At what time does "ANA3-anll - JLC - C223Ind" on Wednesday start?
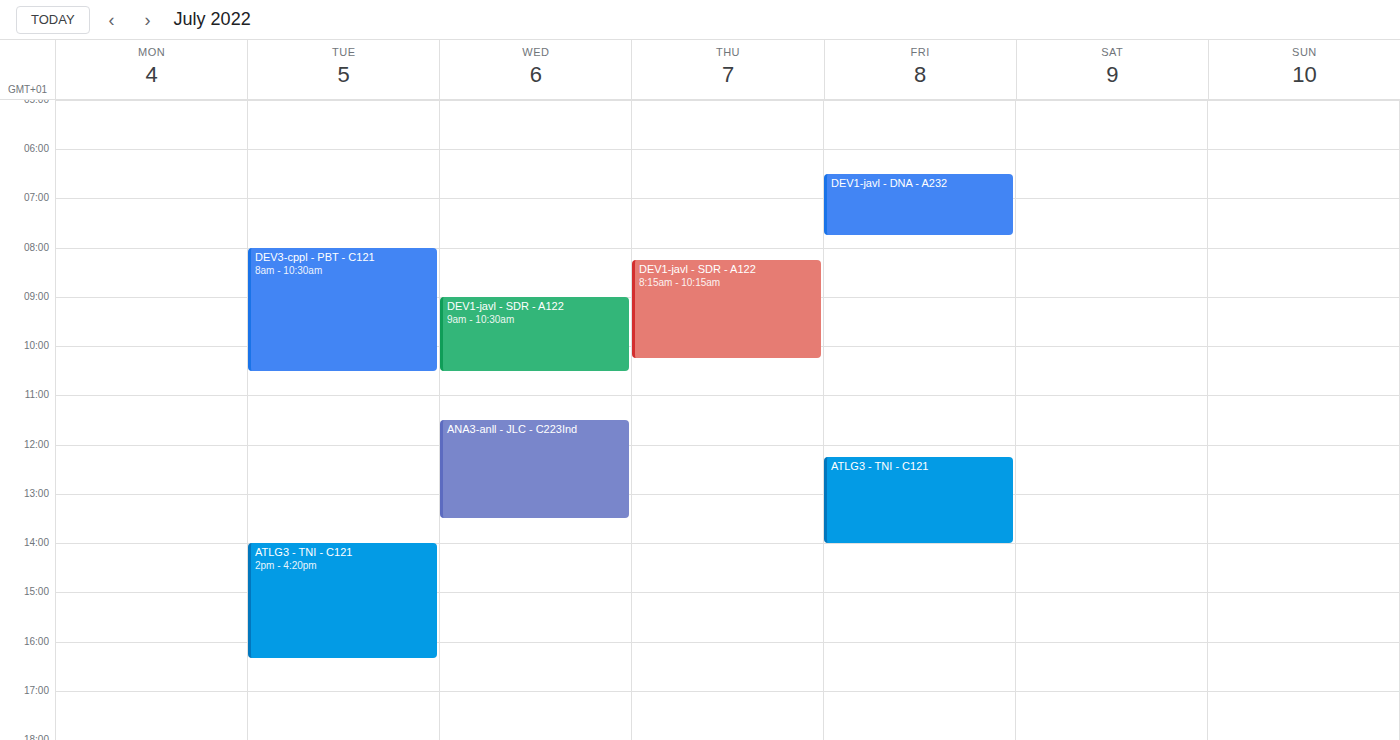
11:30